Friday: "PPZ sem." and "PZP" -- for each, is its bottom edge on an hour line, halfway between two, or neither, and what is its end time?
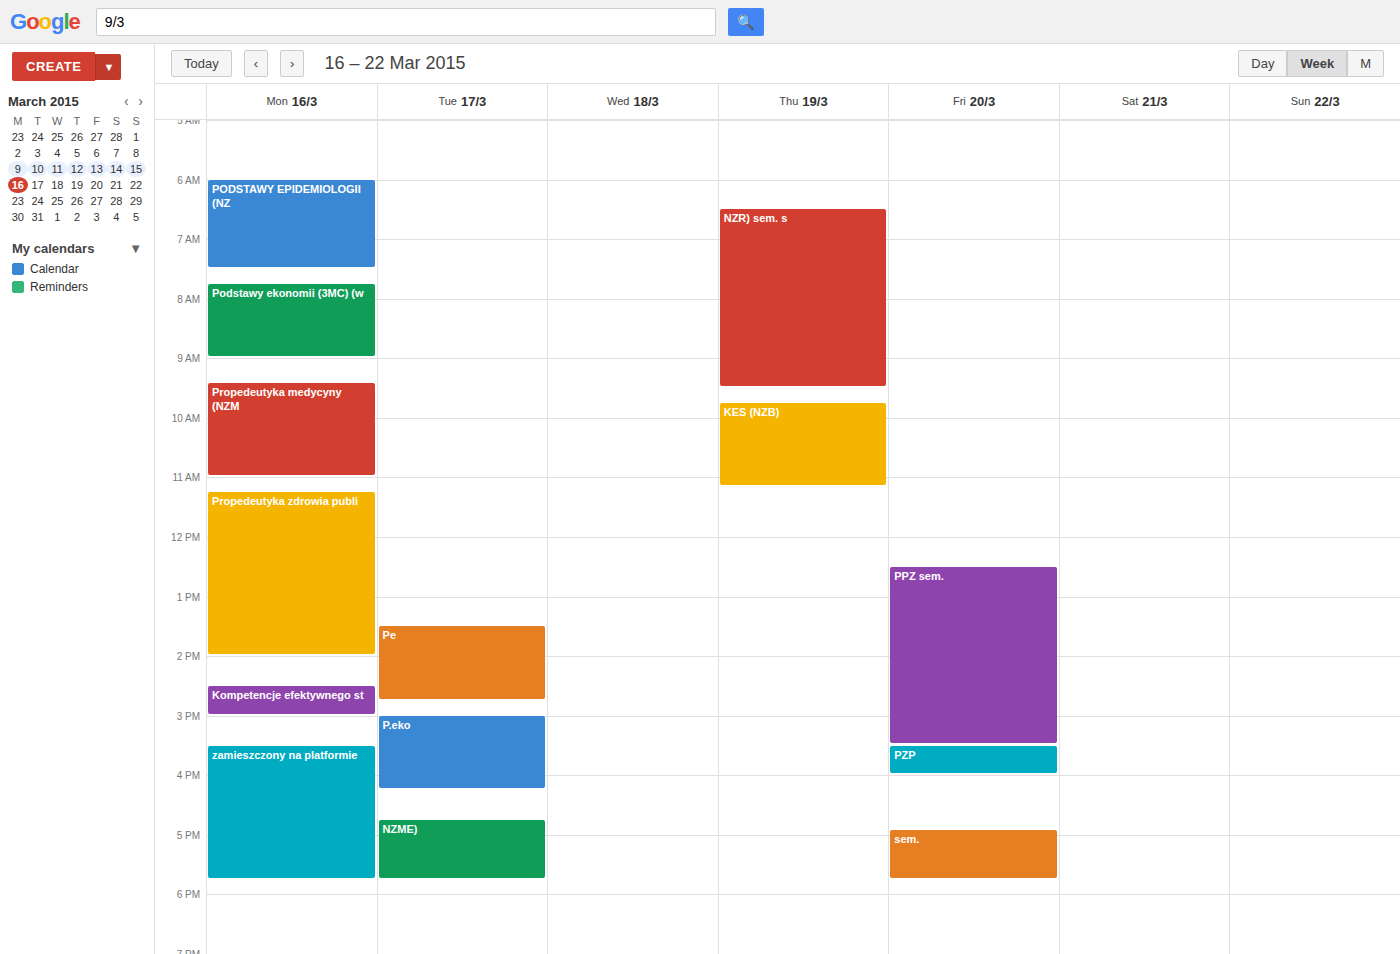
"PPZ sem.": 3:30 PM, halfway between the 3 PM and 4 PM lines. "PZP": 4:00 PM, exactly on the 4 PM line.